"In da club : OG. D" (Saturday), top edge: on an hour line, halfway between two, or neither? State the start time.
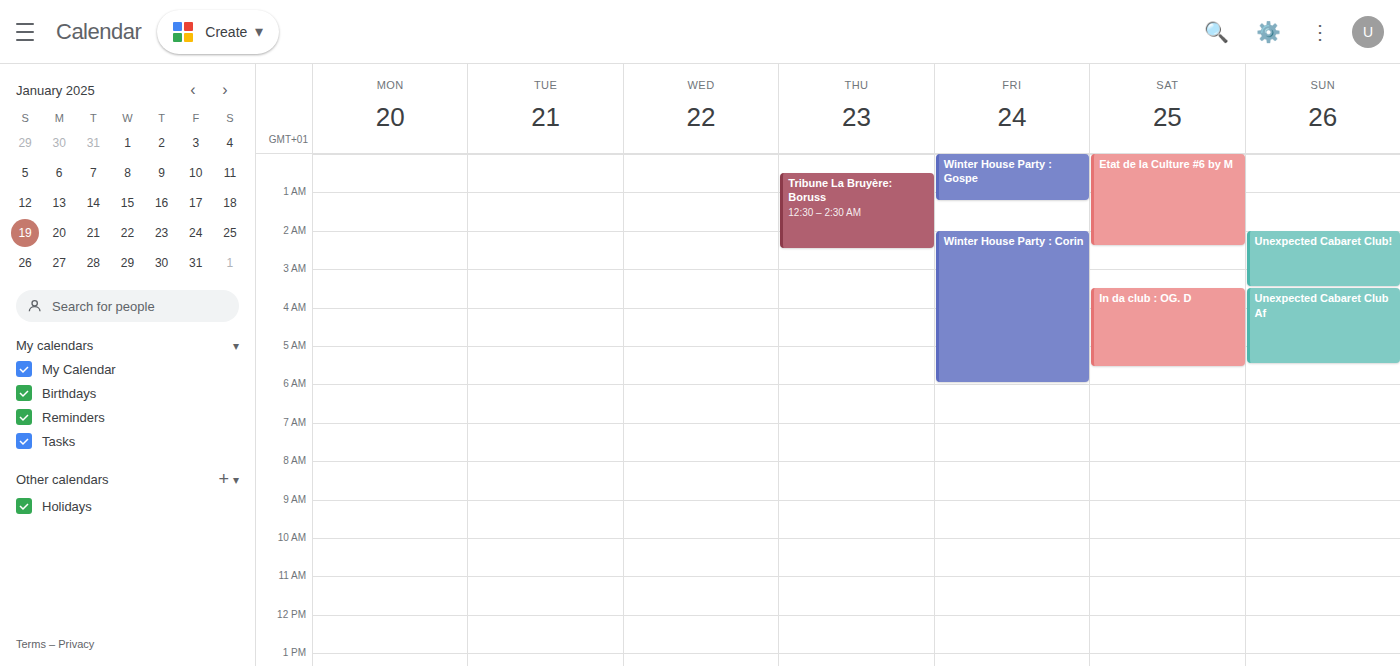
3:30 AM -- halfway between the 3 AM and 4 AM lines.